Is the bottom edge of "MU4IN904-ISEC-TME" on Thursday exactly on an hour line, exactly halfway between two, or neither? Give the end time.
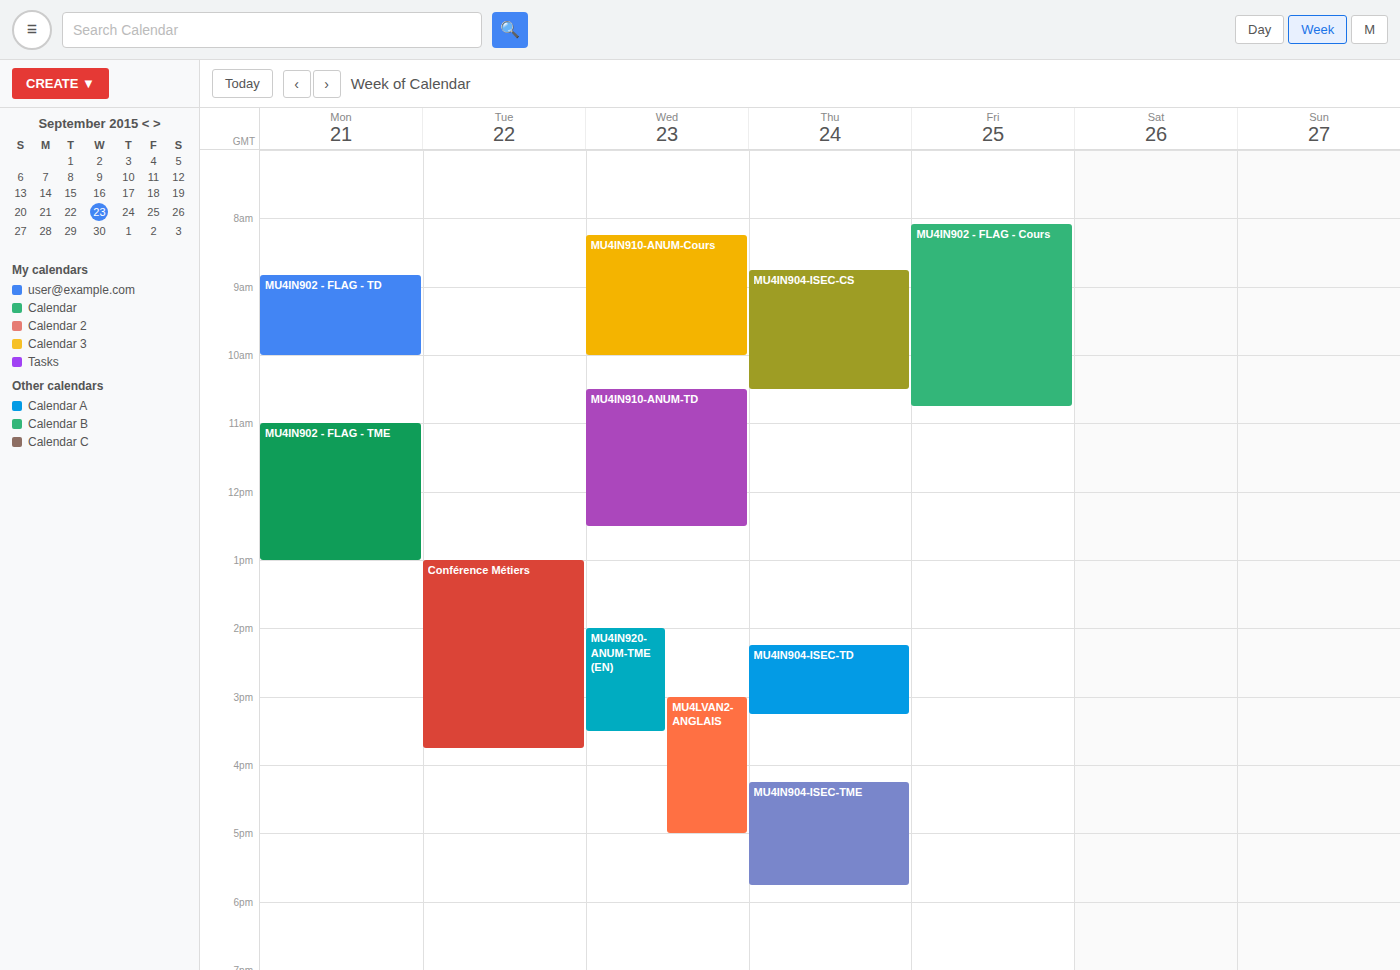
17:45 -- neither: three quarters of the way from the 17:00 line to the 18:00 line.